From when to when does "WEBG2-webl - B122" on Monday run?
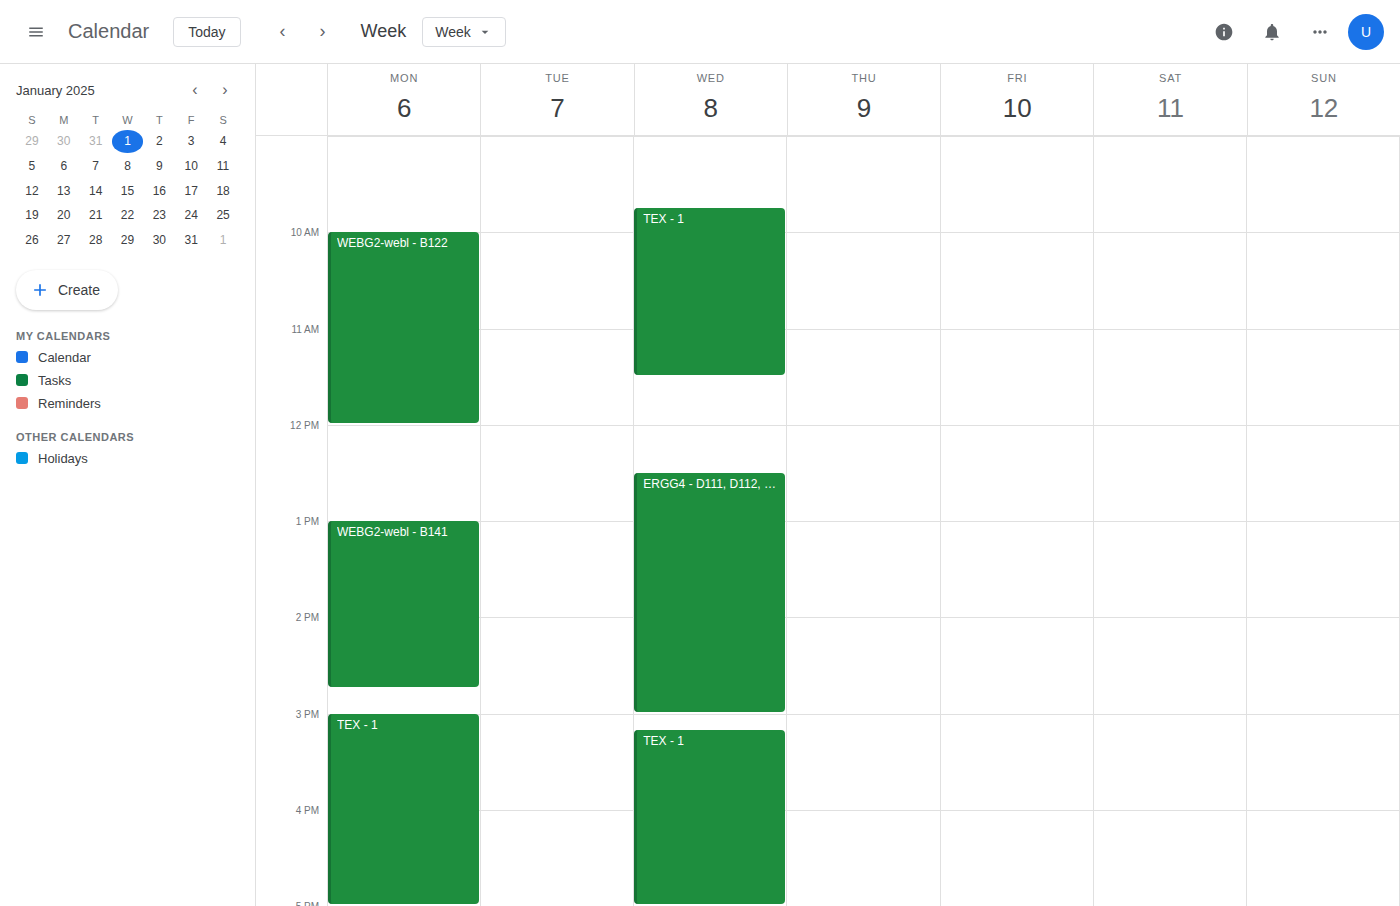
10:00 AM to 12:00 PM